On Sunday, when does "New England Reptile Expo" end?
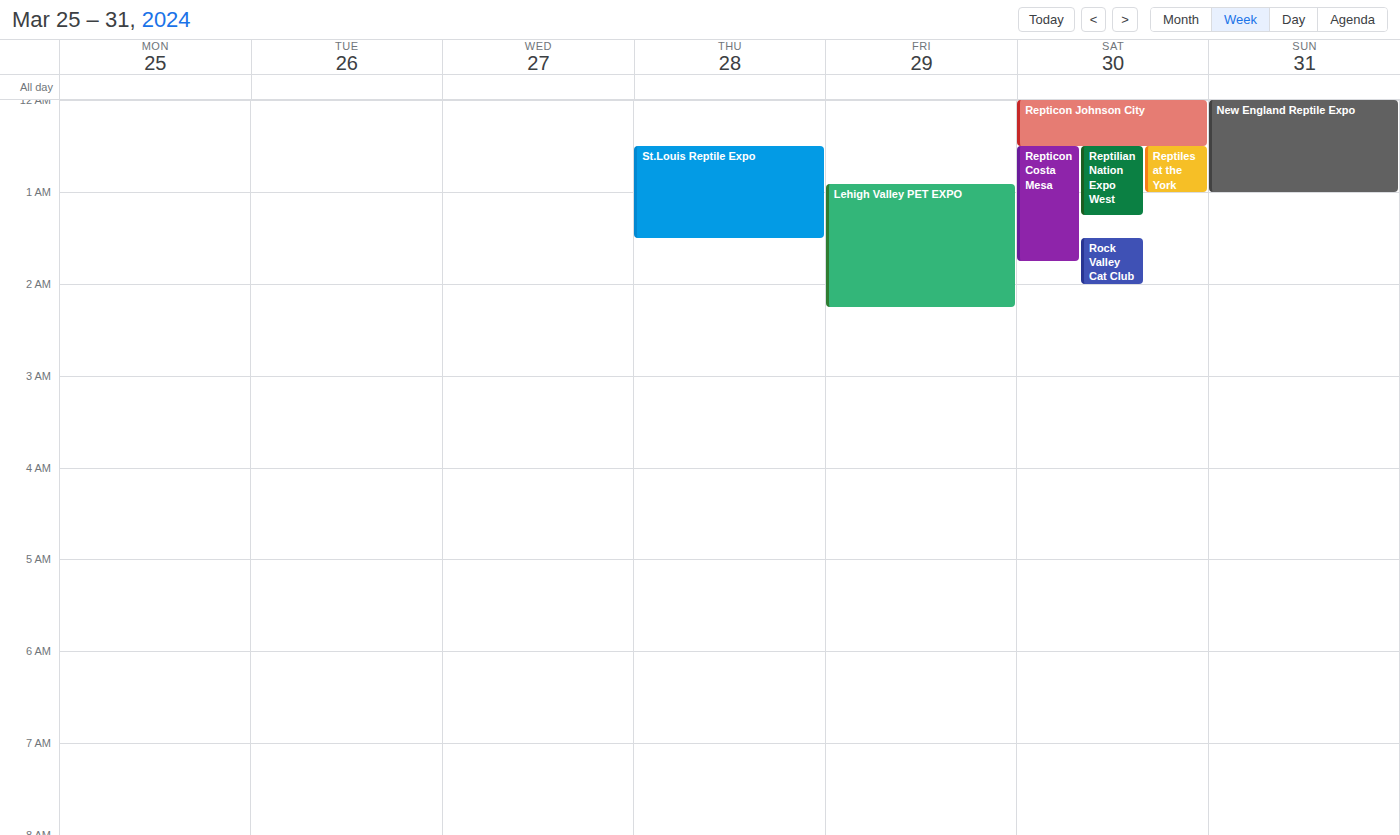
1:00 AM